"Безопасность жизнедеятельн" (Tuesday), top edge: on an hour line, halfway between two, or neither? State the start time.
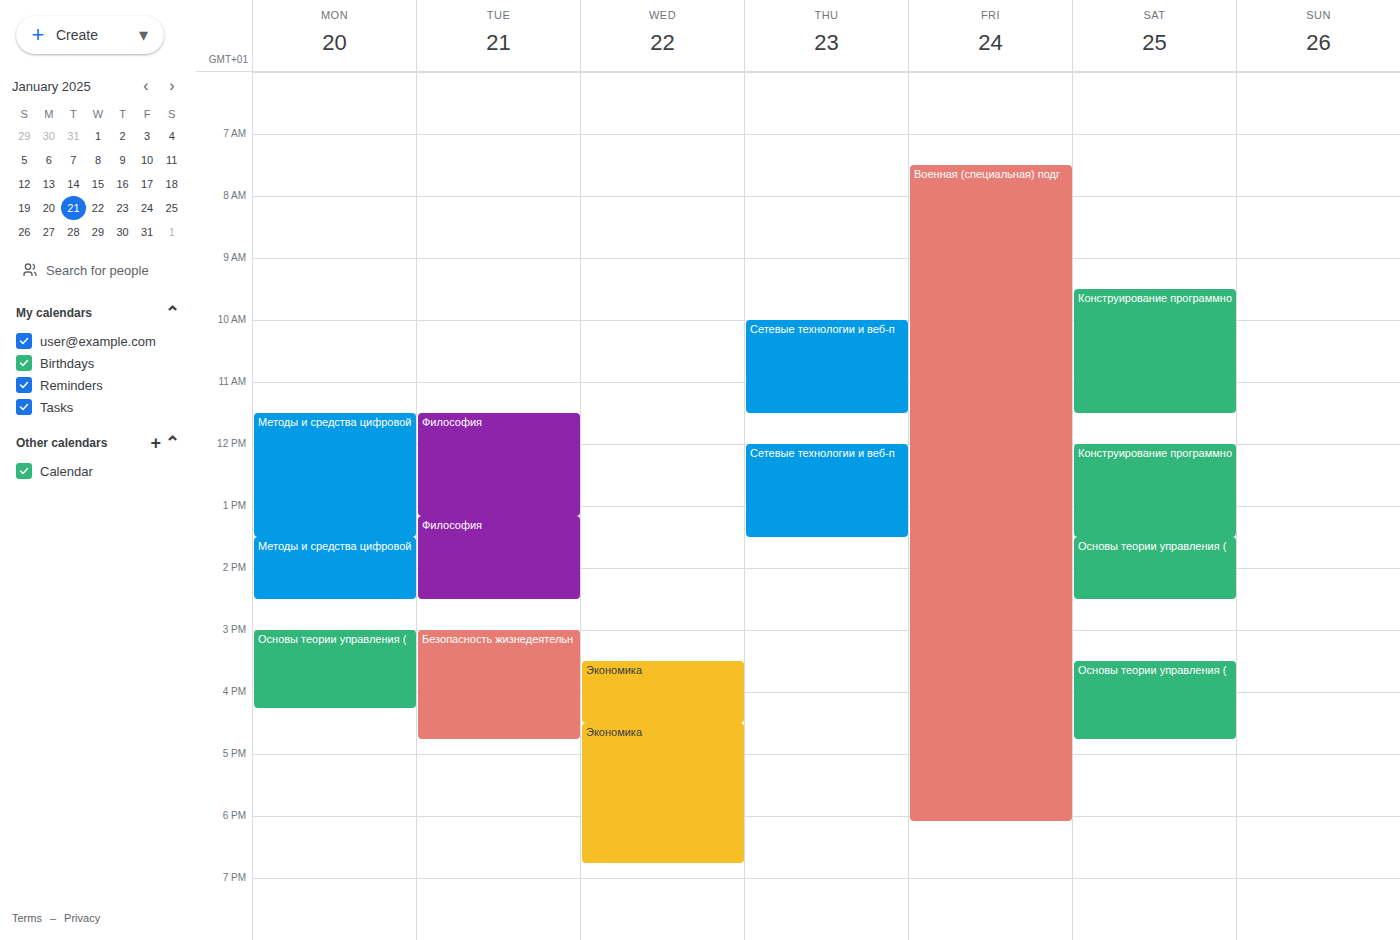
15:00 -- exactly on the 15:00 line.